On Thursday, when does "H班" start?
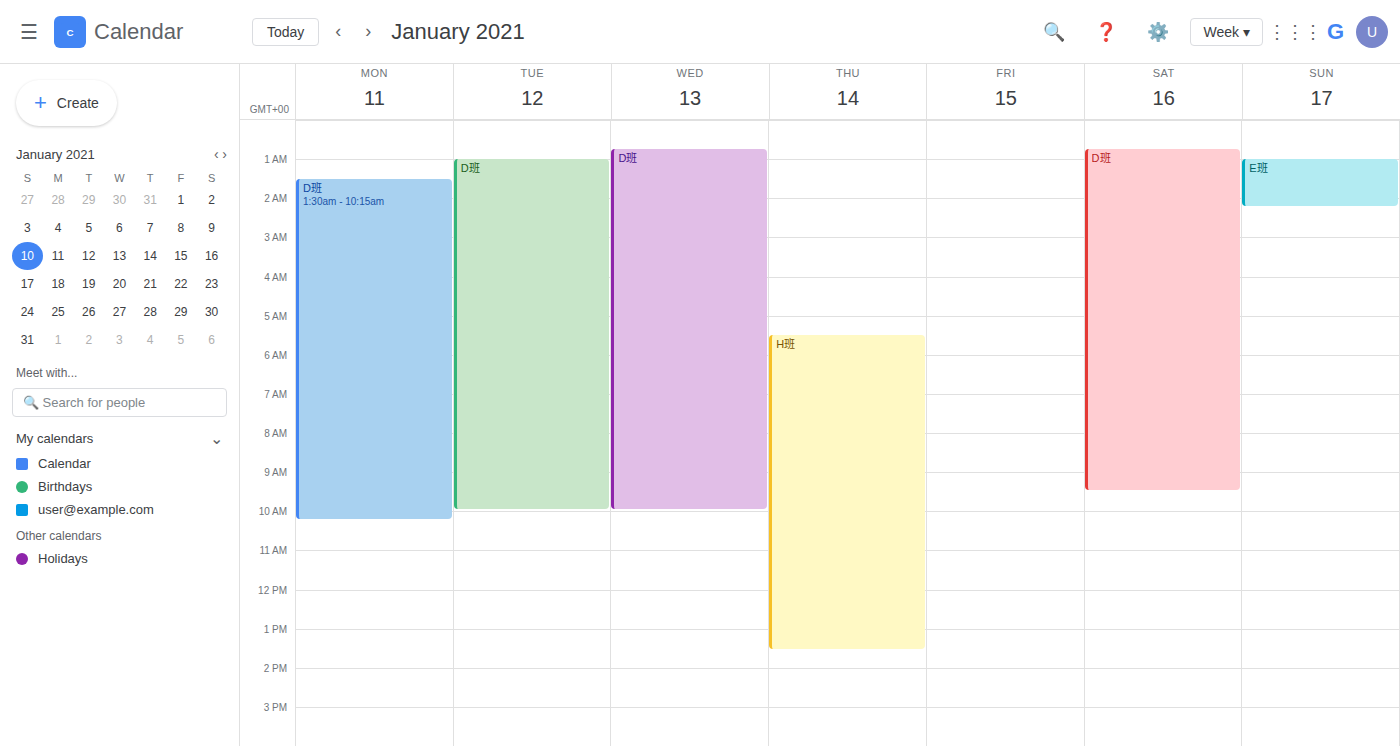
5:30 AM